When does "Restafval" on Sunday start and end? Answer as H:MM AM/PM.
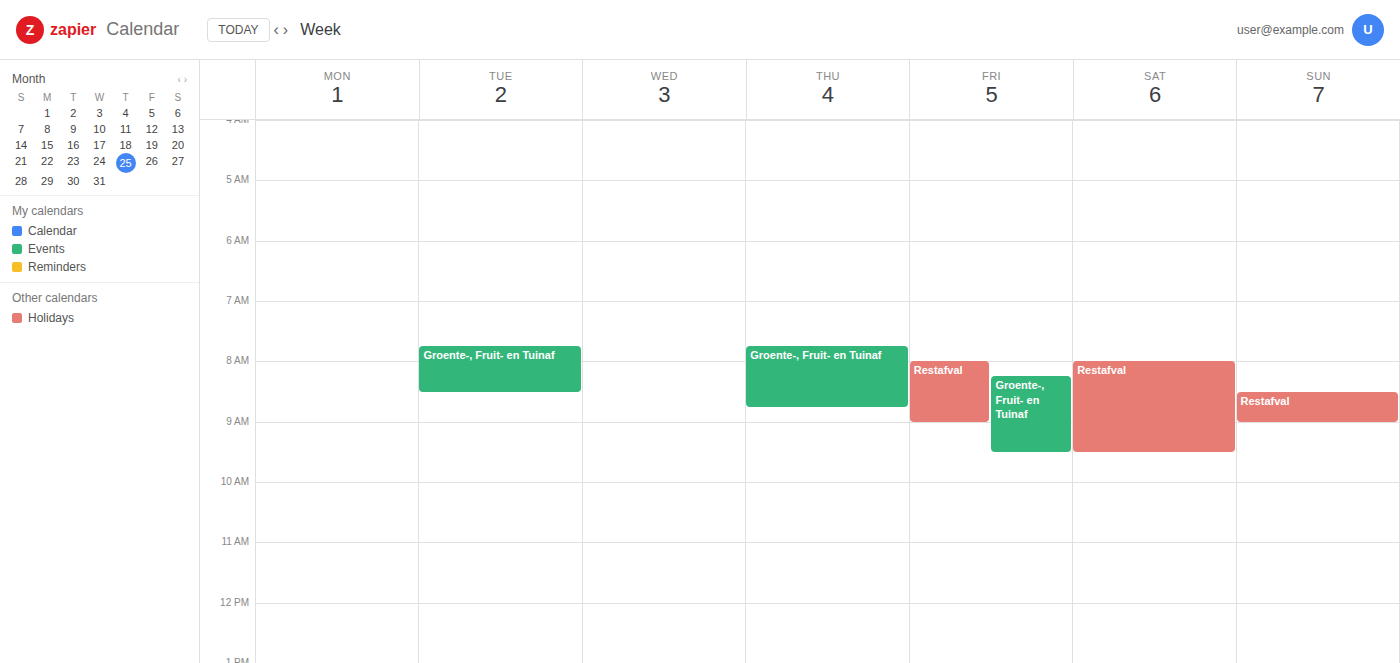
8:30 AM to 9:00 AM